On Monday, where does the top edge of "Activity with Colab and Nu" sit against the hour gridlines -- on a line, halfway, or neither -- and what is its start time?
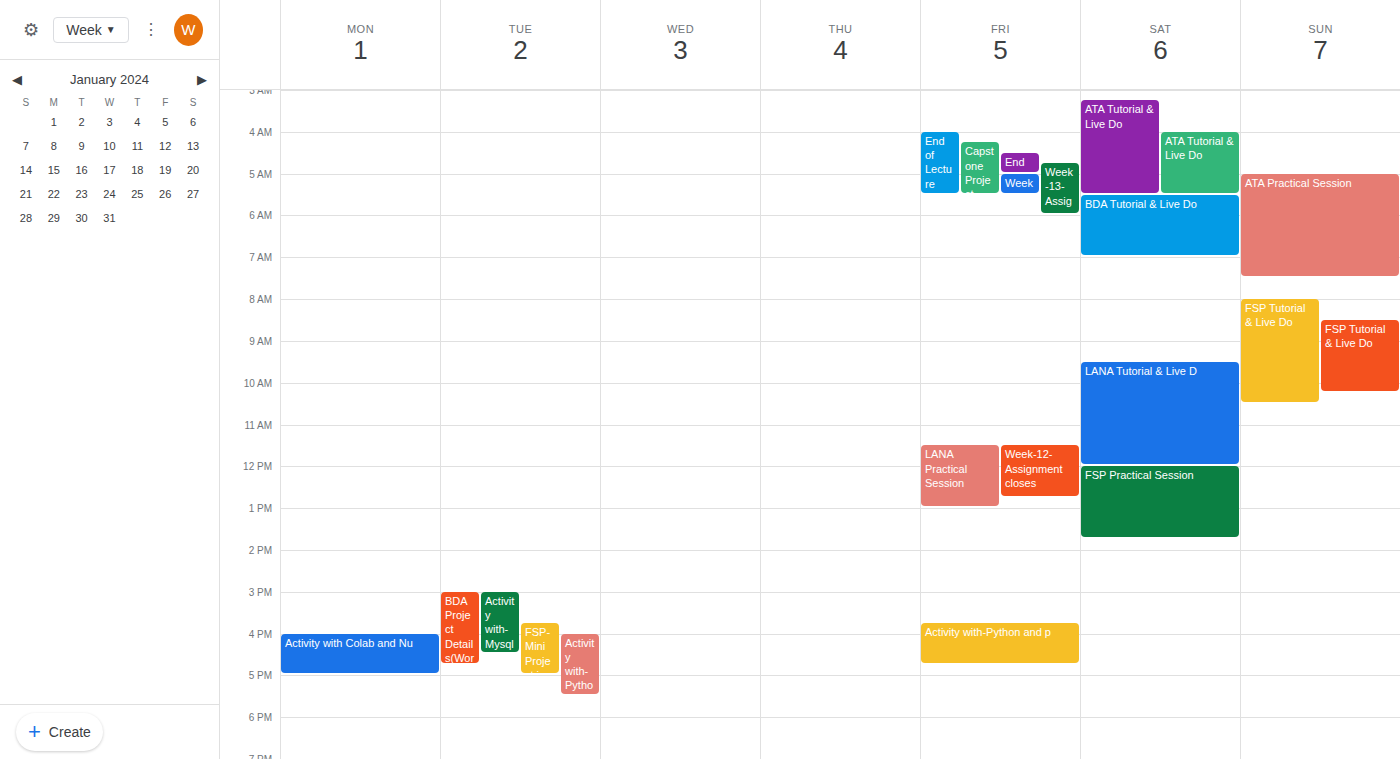
4:00 PM -- exactly on the 4 PM line.